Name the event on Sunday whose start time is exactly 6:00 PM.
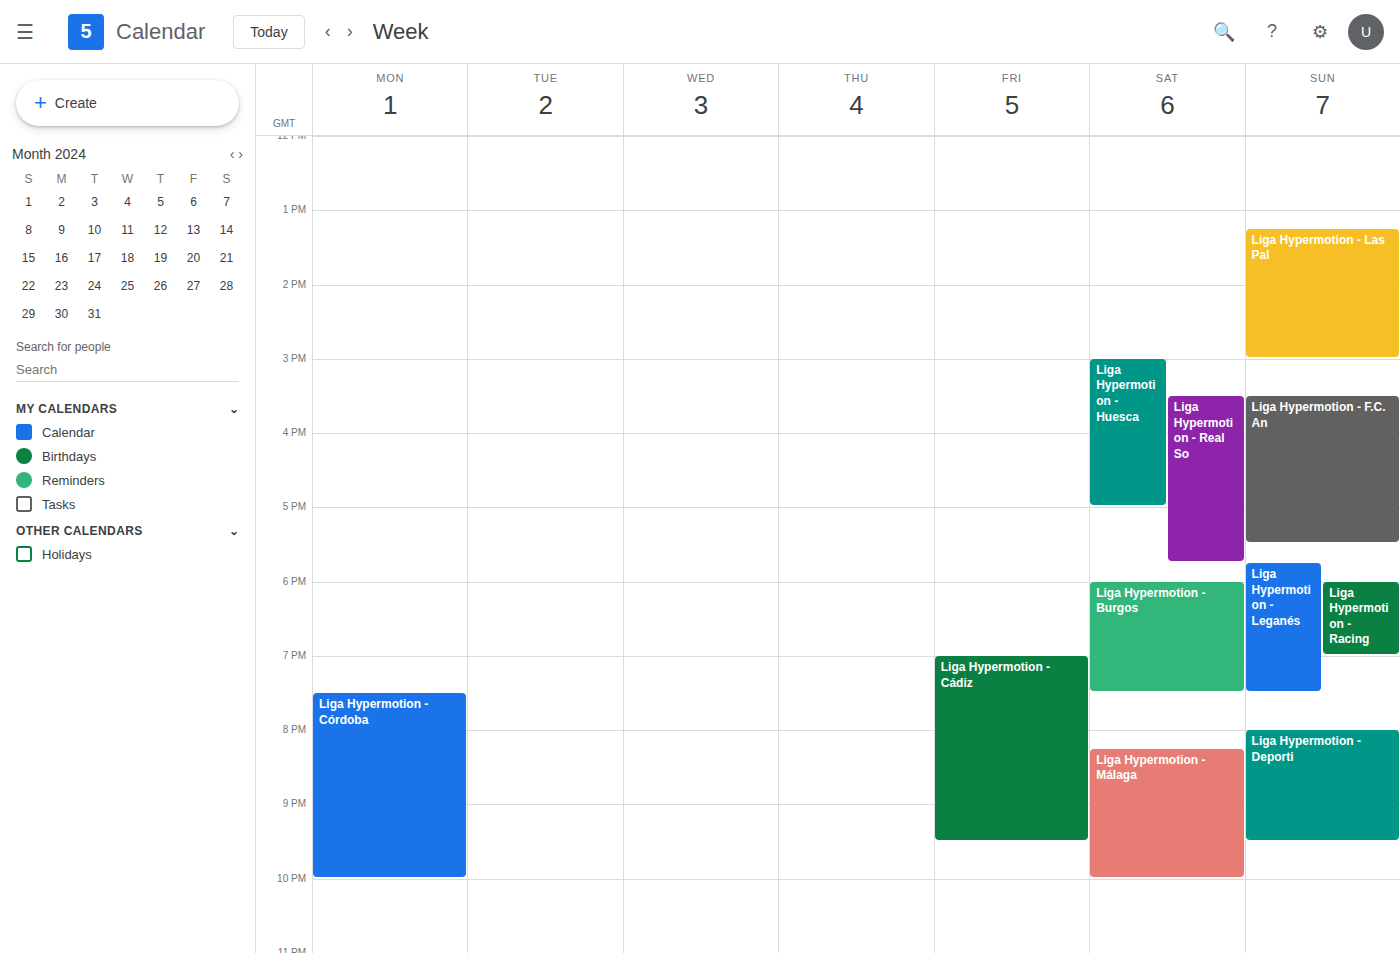
"Liga Hypermotion - Racing"